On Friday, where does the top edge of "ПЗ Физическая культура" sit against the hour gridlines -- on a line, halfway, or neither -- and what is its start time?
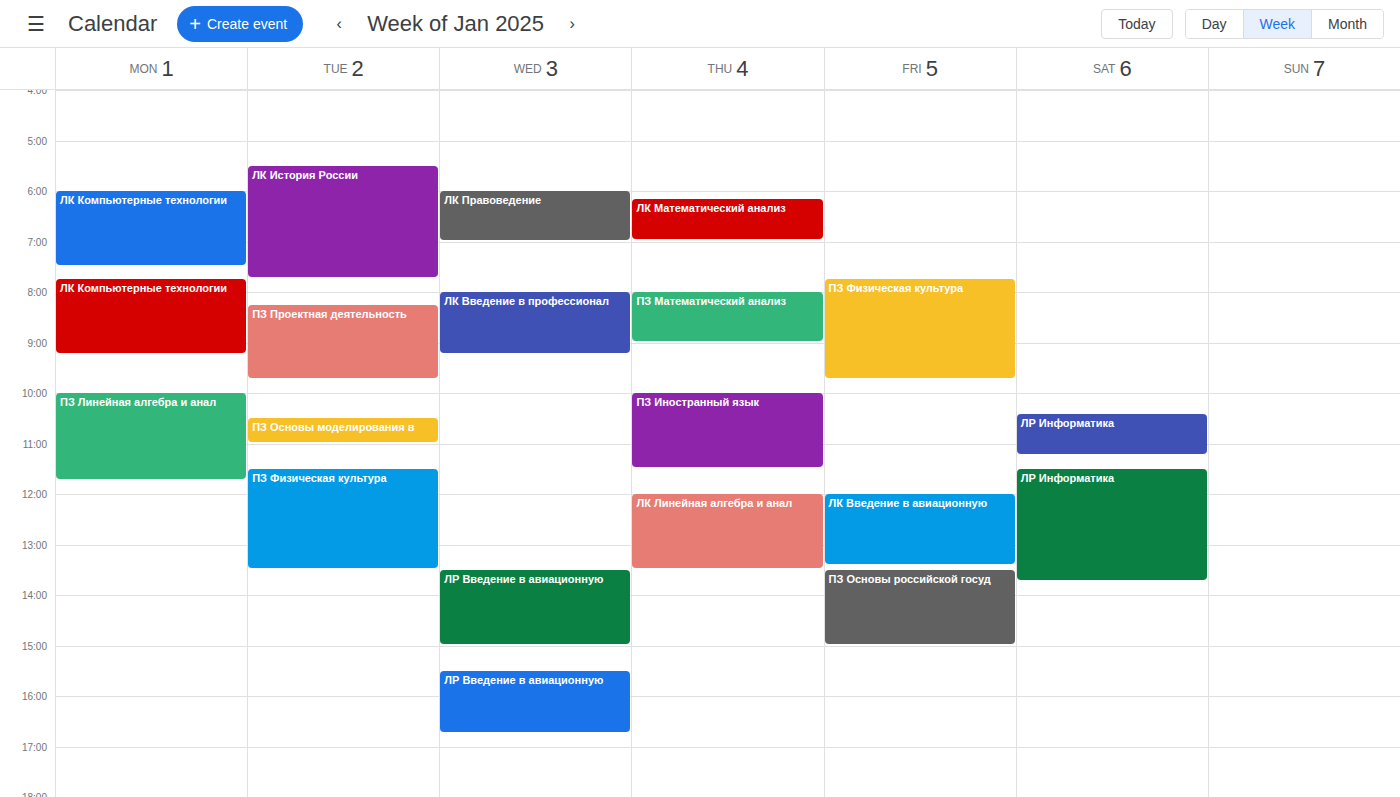
7:45 AM -- neither: three quarters of the way from the 7 AM line to the 8 AM line.